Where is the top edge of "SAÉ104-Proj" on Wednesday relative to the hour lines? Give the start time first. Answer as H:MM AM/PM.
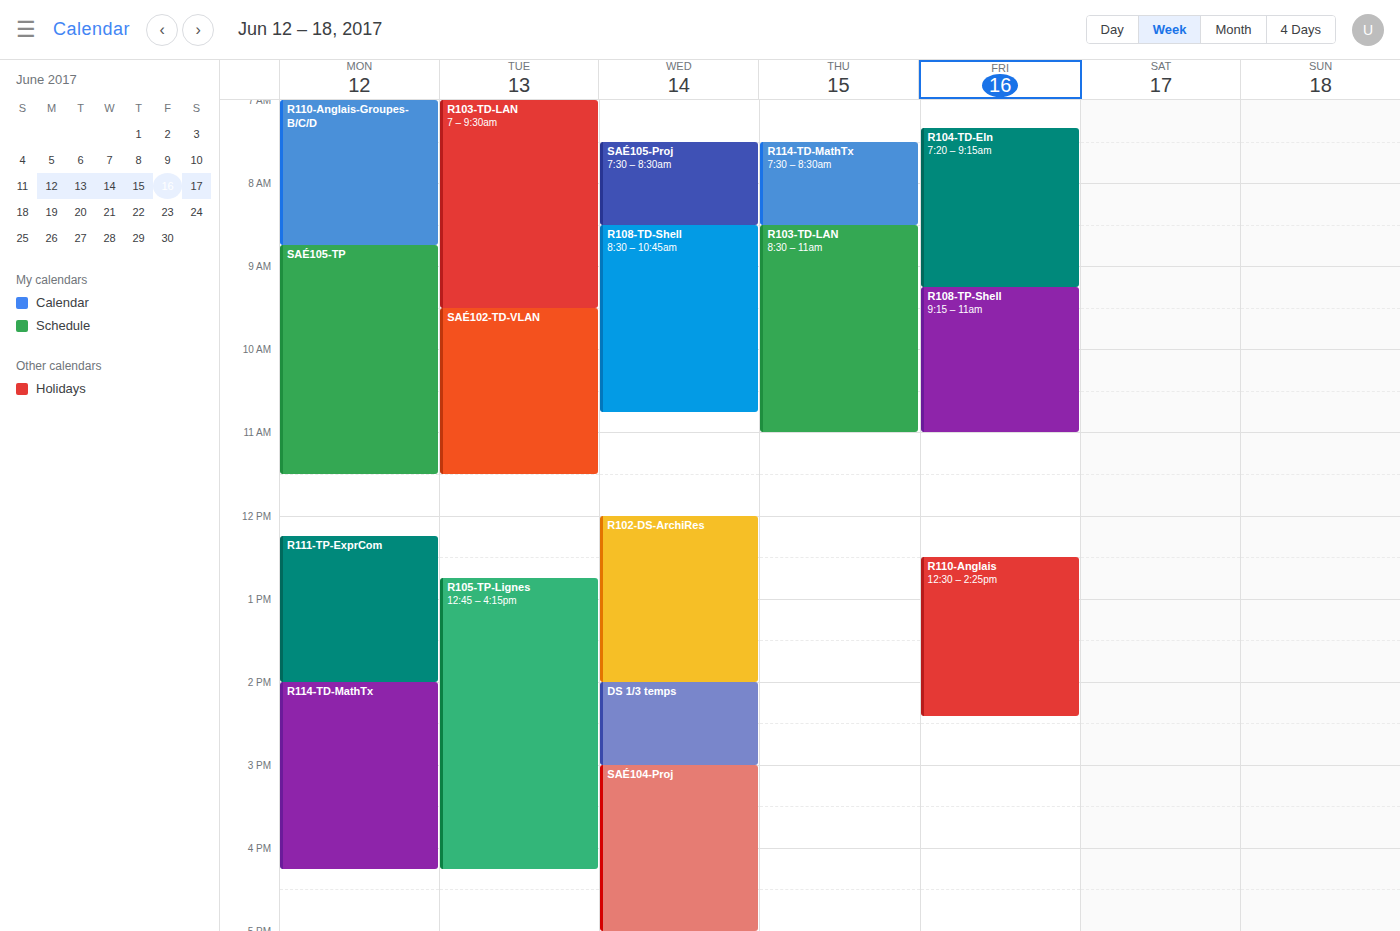
3:00 PM -- exactly on the 3 PM line.